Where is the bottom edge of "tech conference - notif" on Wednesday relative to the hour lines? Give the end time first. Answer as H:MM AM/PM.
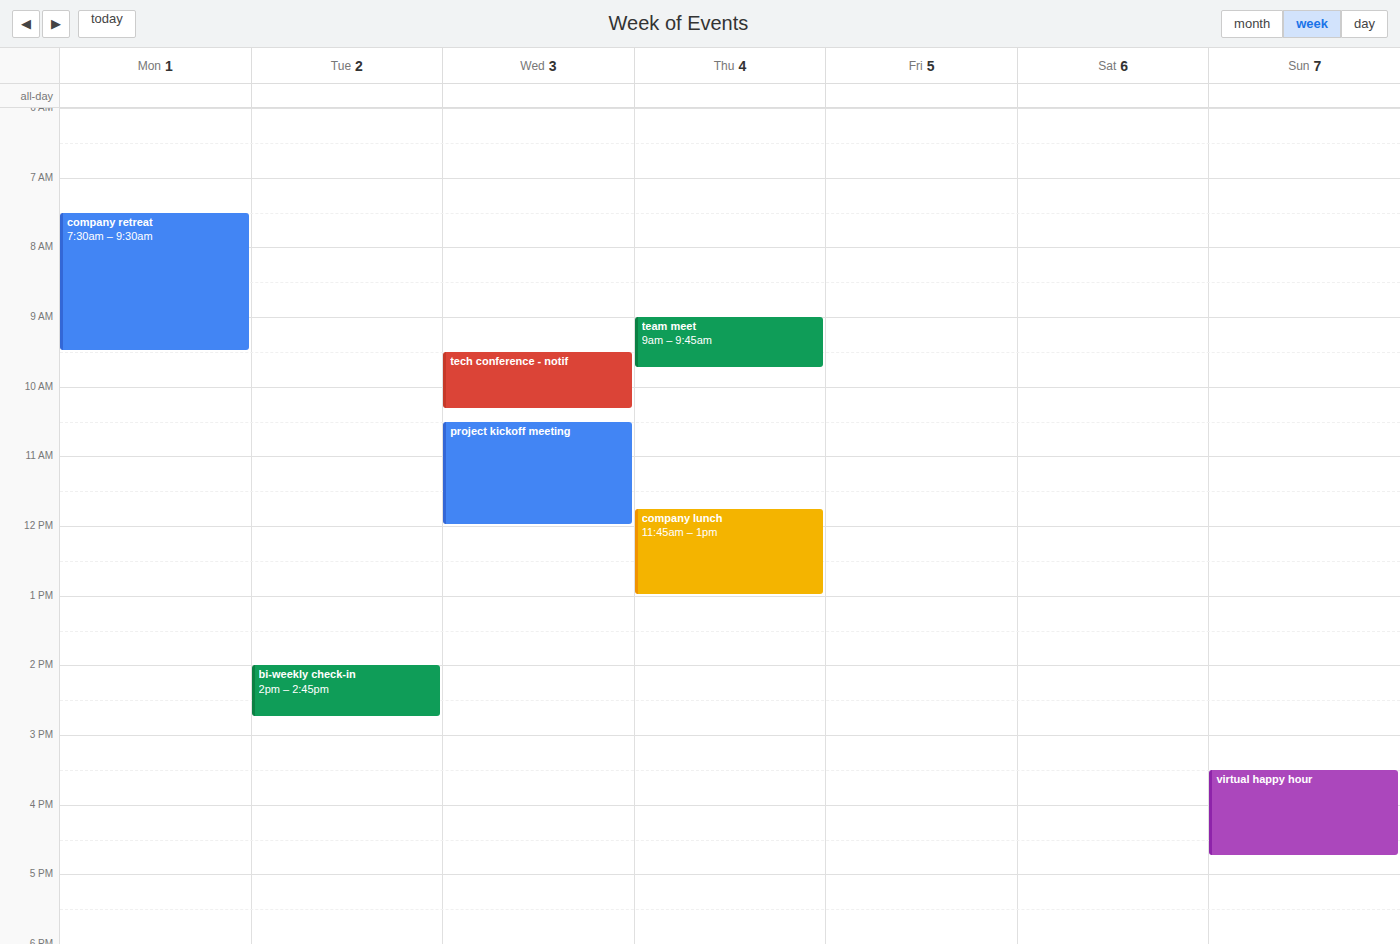
10:20 AM -- neither: 20 minutes below the 10 AM line and 40 minutes above the 11 AM line.